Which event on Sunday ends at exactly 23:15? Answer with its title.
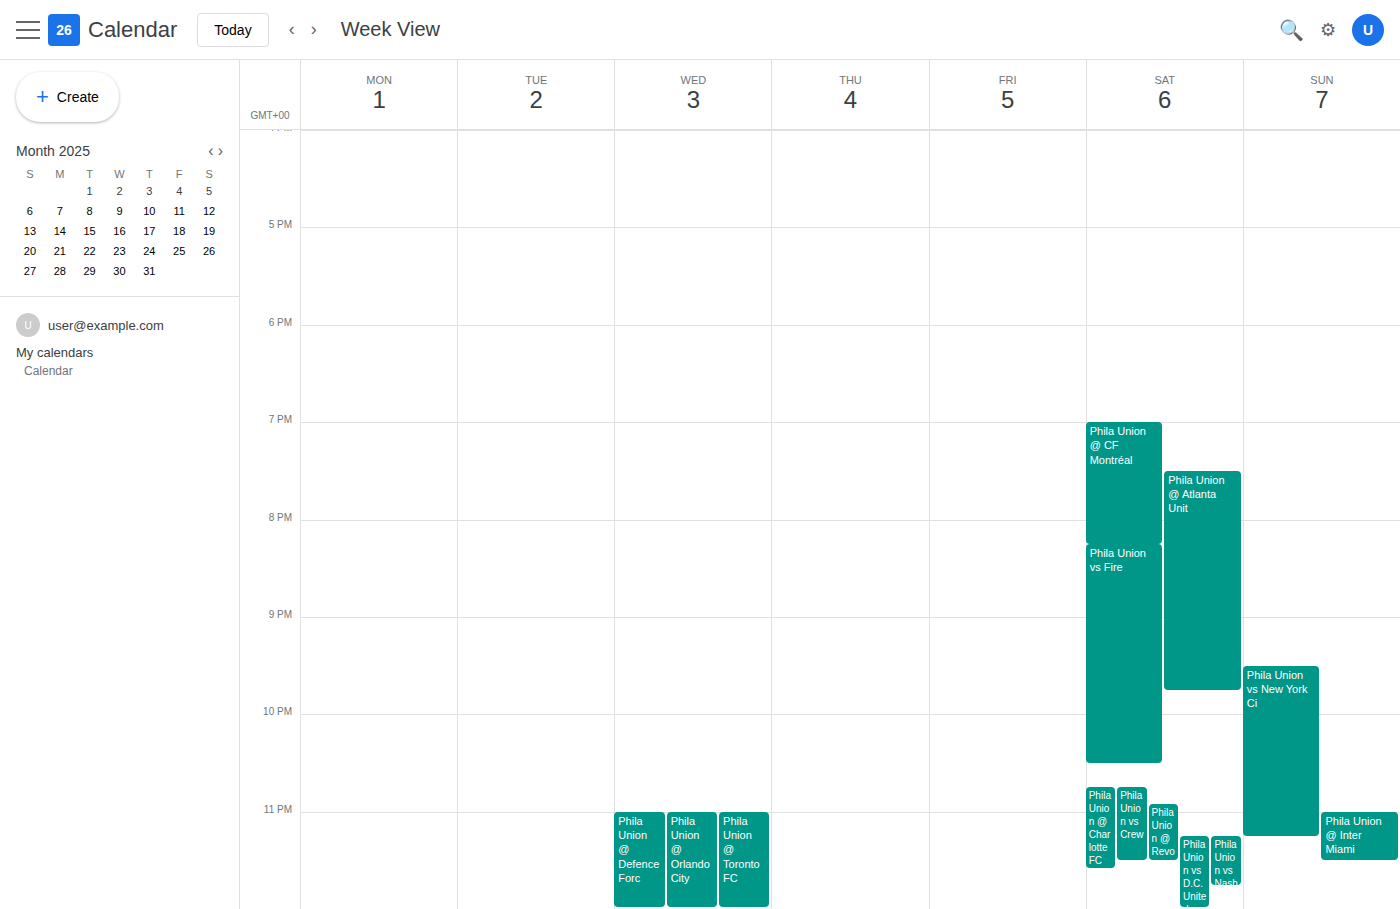
"Phila Union vs New York Ci"